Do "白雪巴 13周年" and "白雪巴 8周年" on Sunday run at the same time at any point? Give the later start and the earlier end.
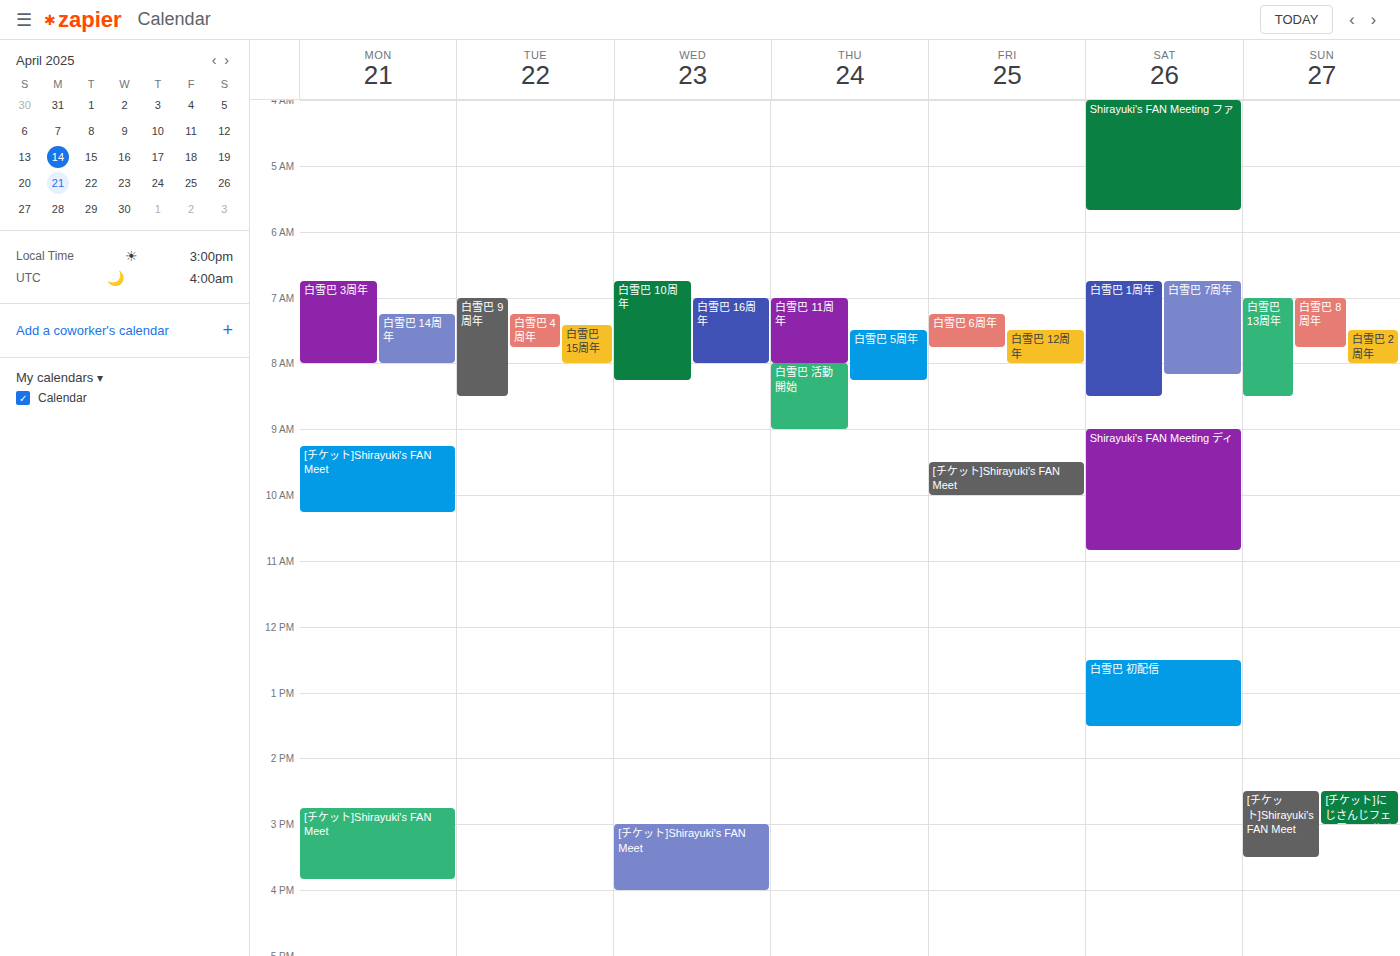
"白雪巴 13周年" starts at 7:00 AM, before "白雪巴 8周年" ends at 7:45 AM -- they overlap.